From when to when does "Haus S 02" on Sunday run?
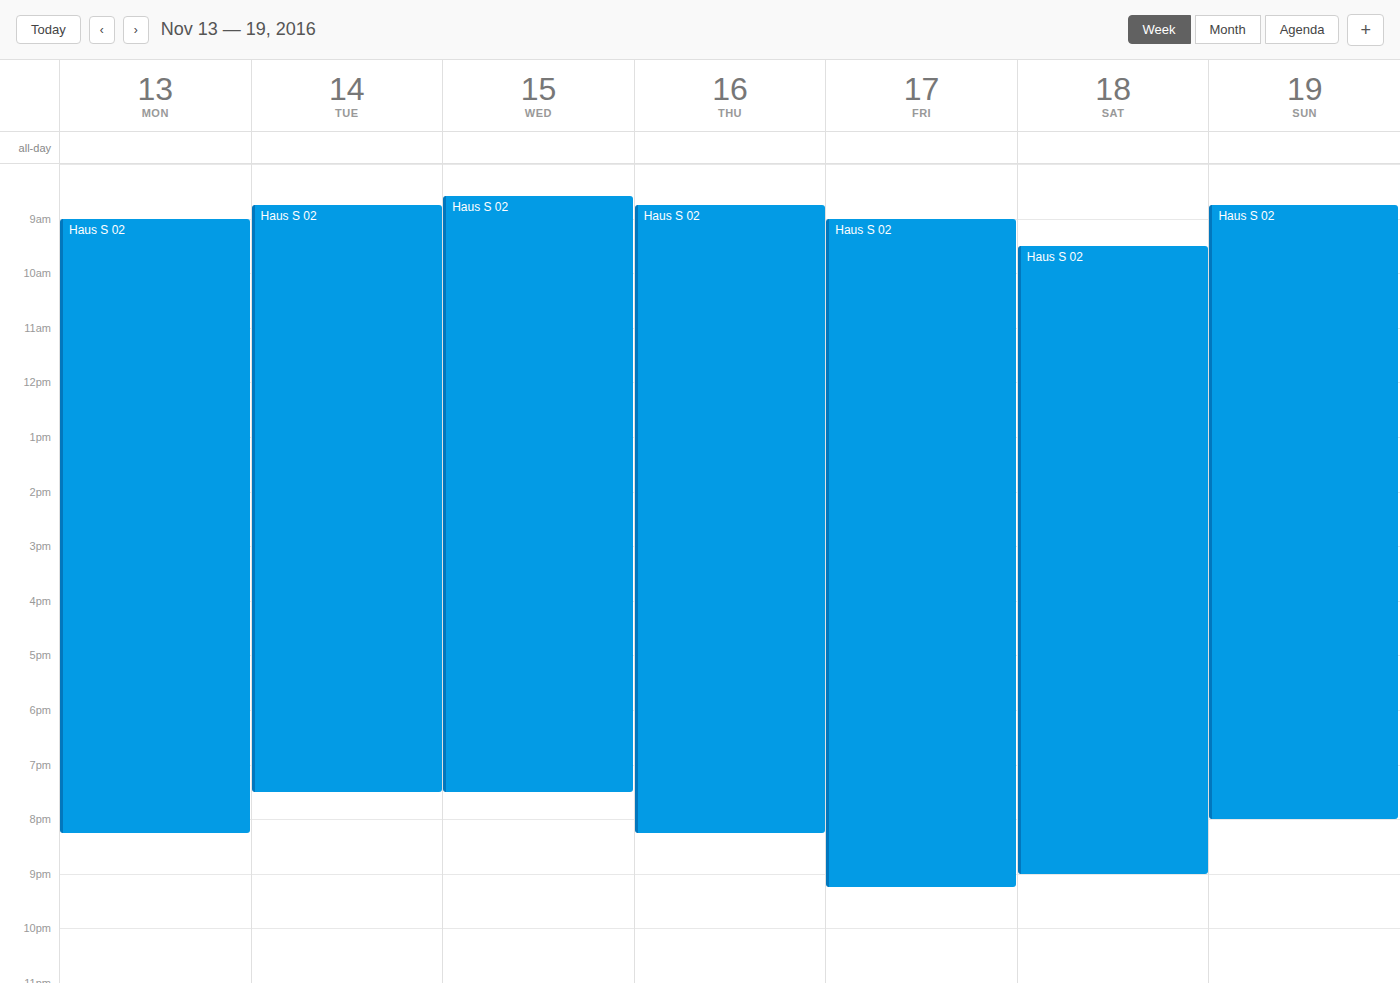
8:45 AM to 8:00 PM